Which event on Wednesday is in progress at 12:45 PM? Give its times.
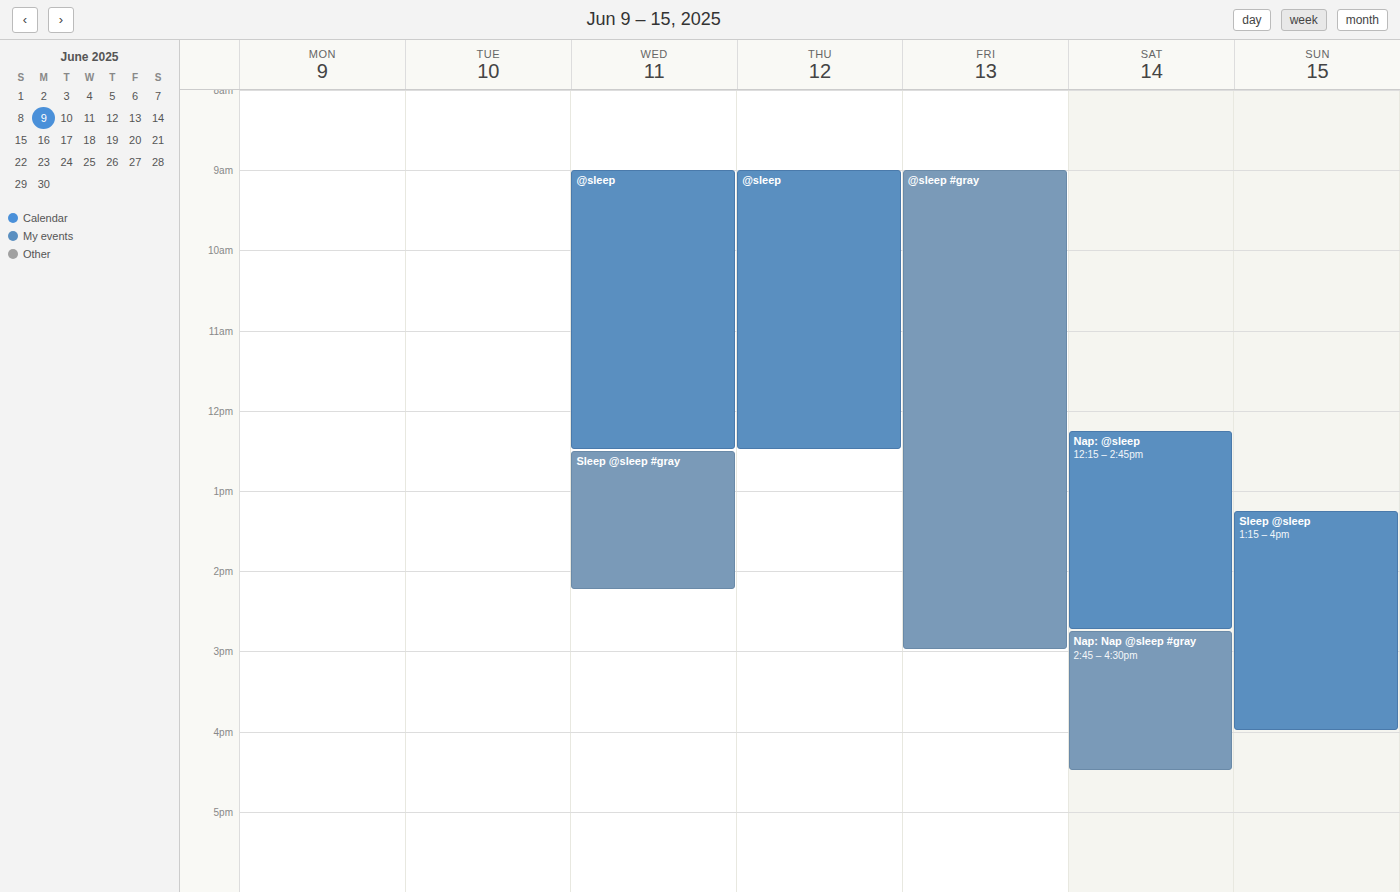
"Sleep @sleep #gray", 12:30 PM to 2:15 PM